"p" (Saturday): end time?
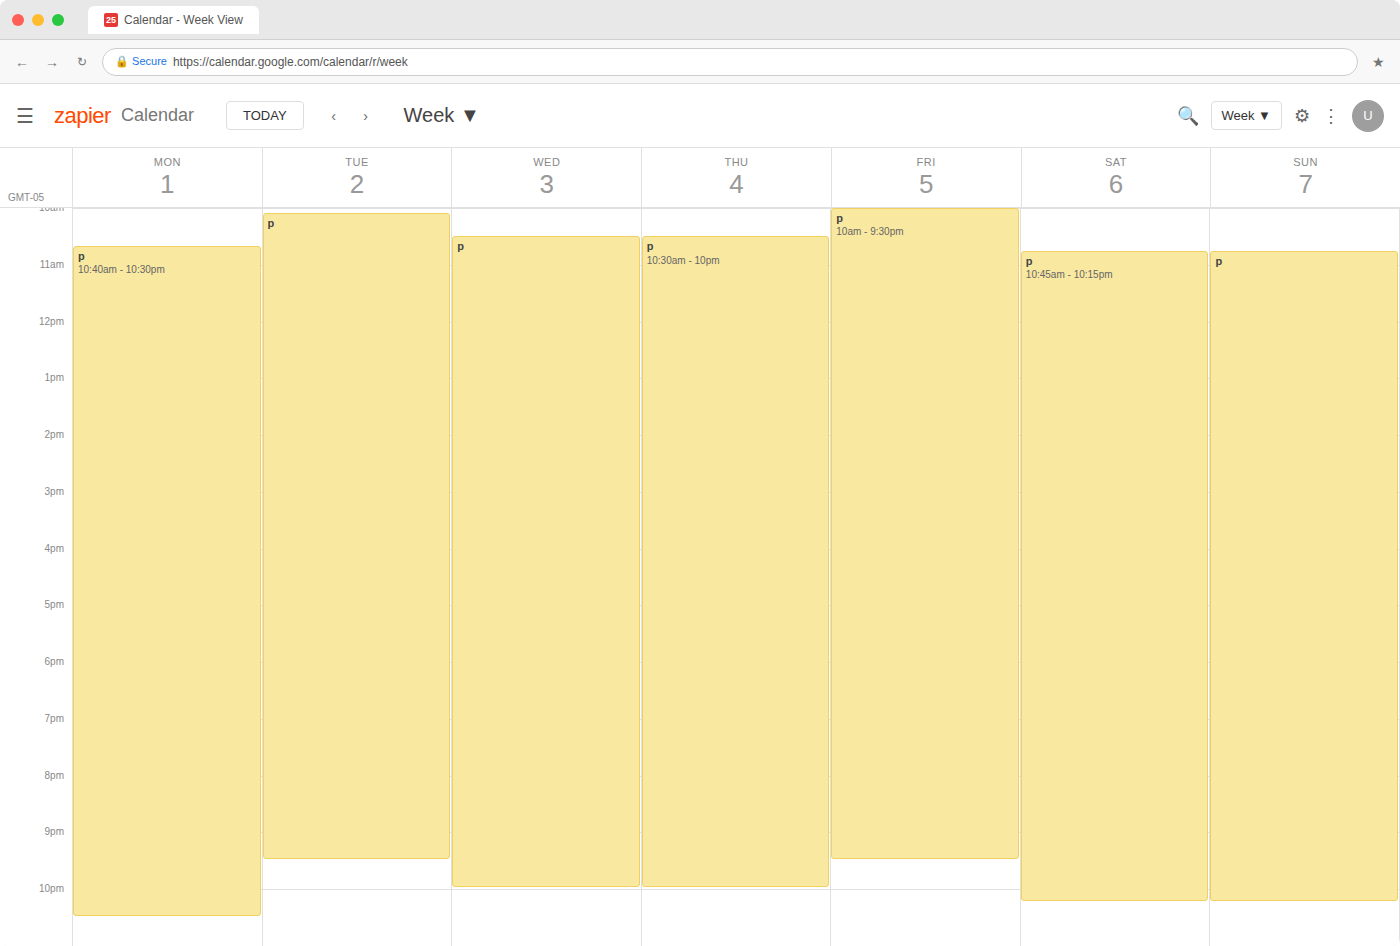
10:15 PM